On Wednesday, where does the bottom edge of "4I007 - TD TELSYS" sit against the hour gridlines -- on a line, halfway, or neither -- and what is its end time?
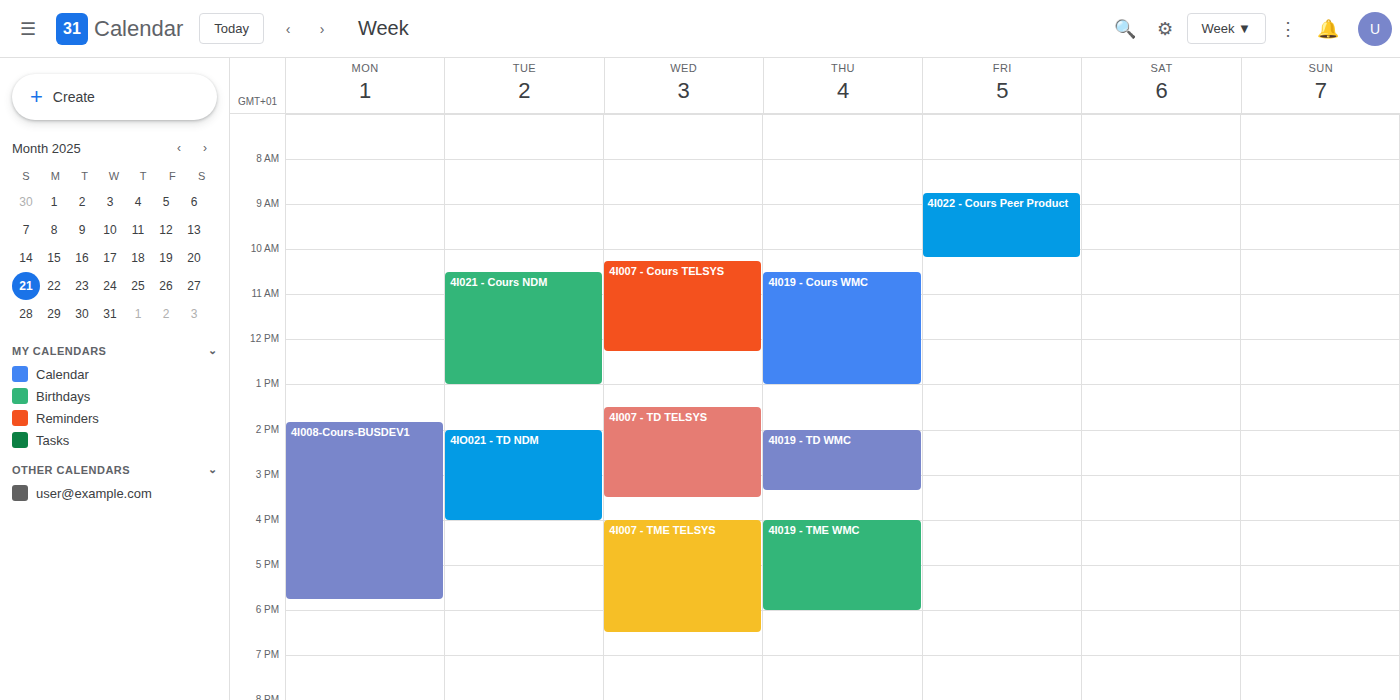
15:30 -- halfway between the 15:00 and 16:00 lines.